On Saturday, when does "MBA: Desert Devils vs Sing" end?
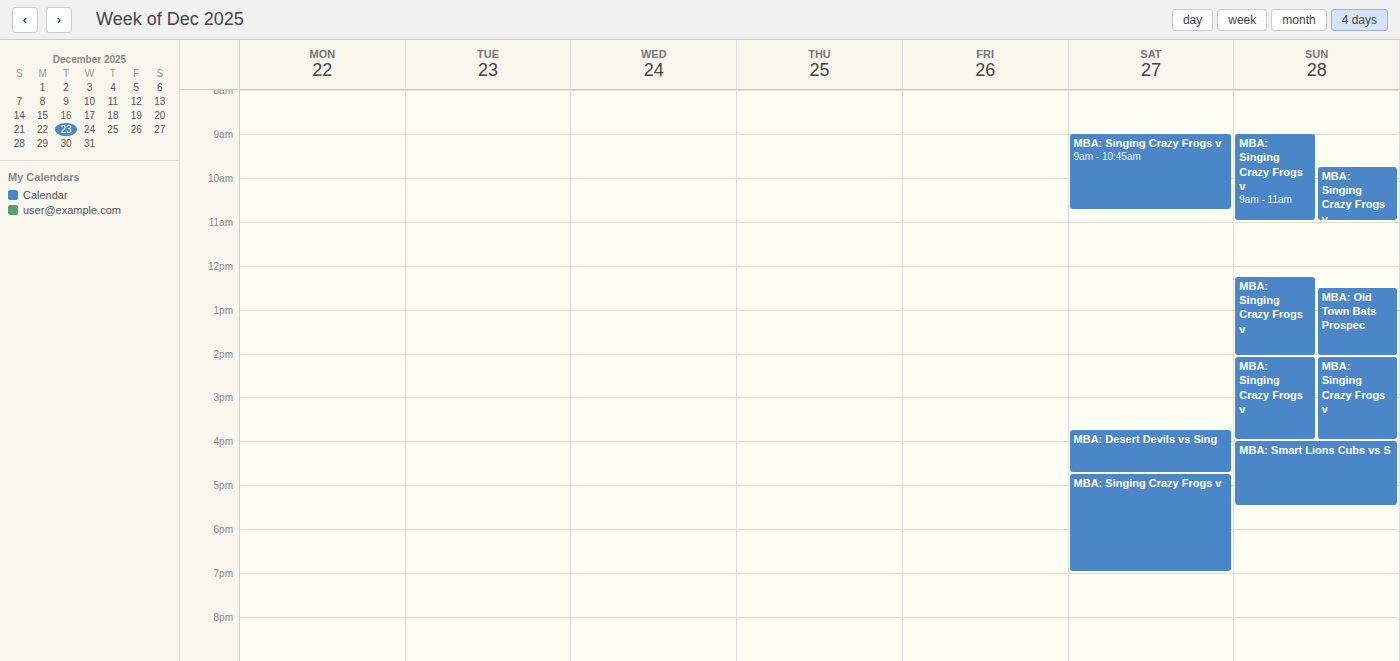
16:45